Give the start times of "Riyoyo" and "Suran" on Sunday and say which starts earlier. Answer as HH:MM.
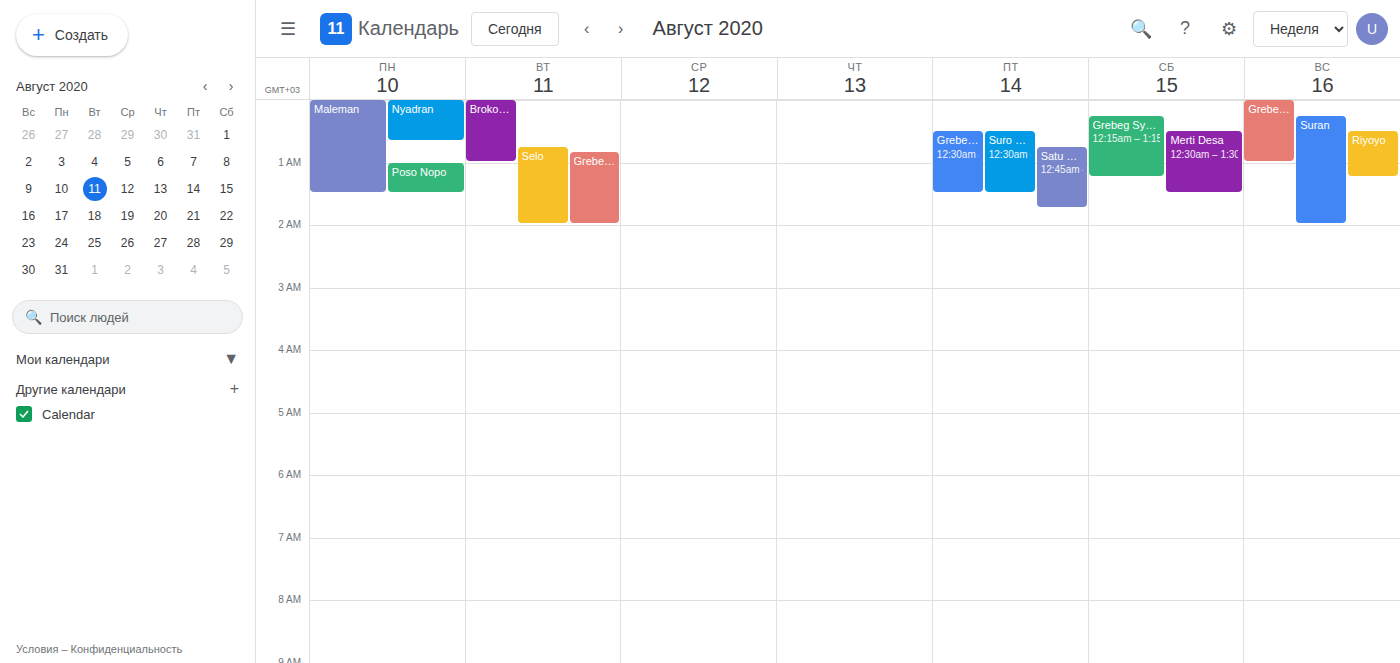
"Suran" 00:15; "Riyoyo" 00:30.